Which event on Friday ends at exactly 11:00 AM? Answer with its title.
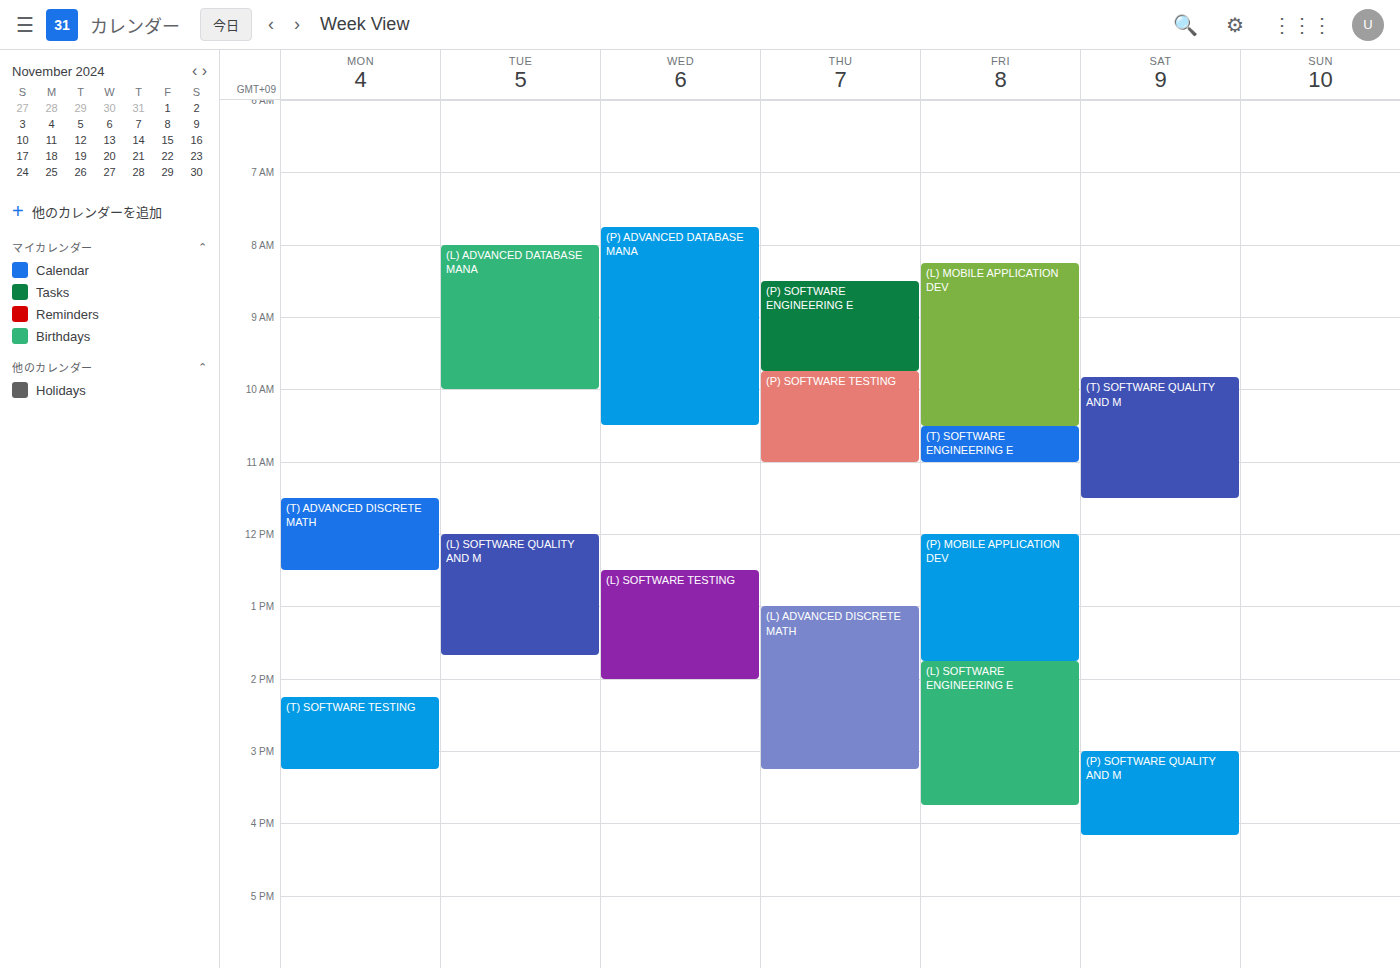
"(T) SOFTWARE ENGINEERING E"